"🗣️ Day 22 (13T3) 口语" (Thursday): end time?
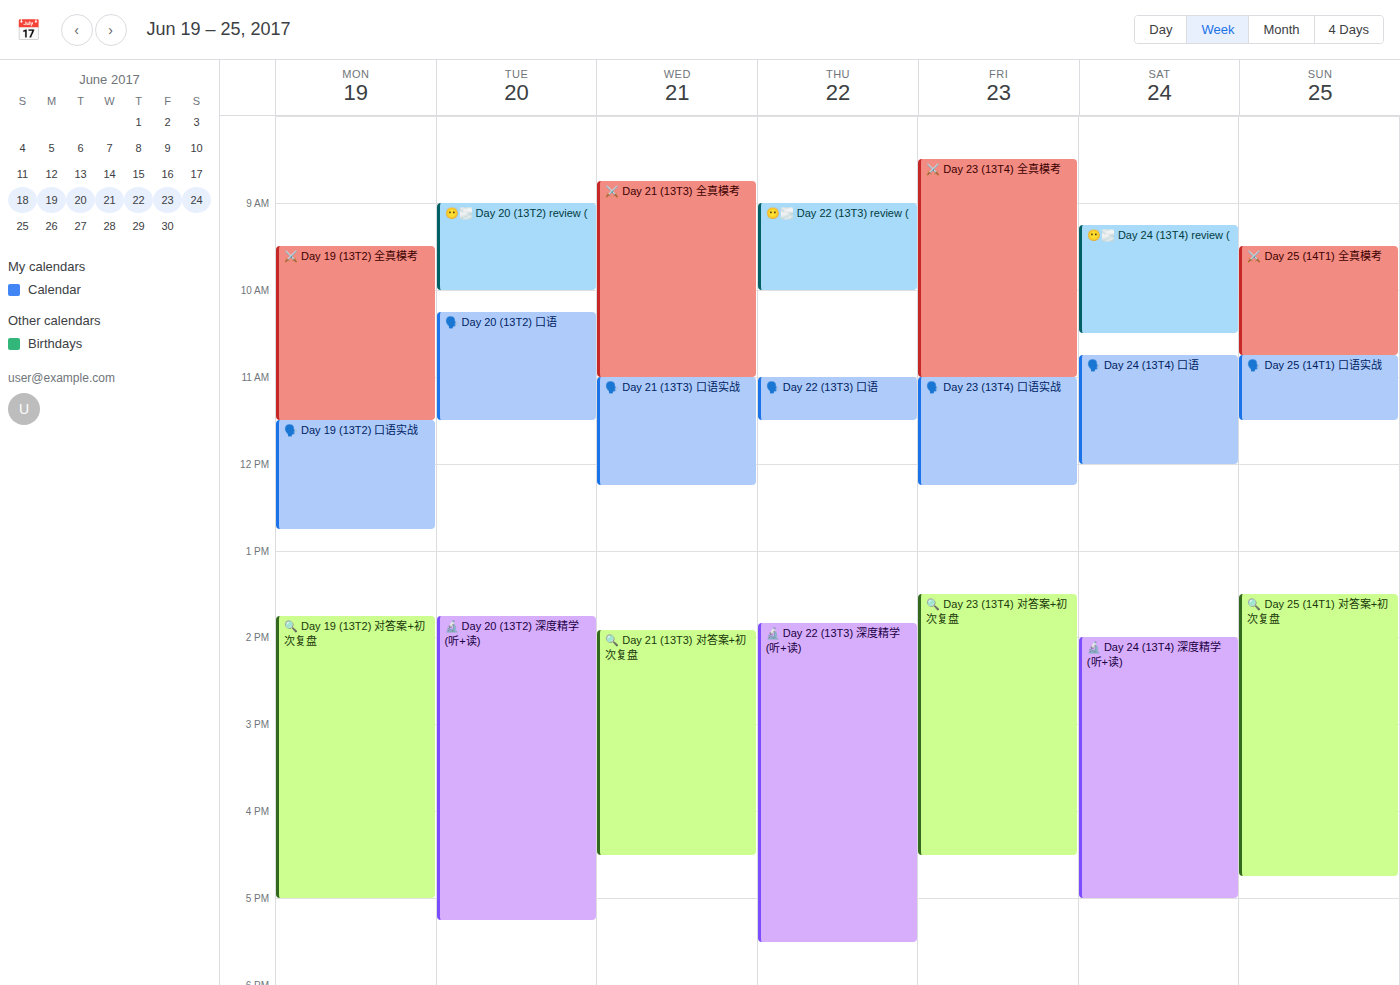
11:30 AM